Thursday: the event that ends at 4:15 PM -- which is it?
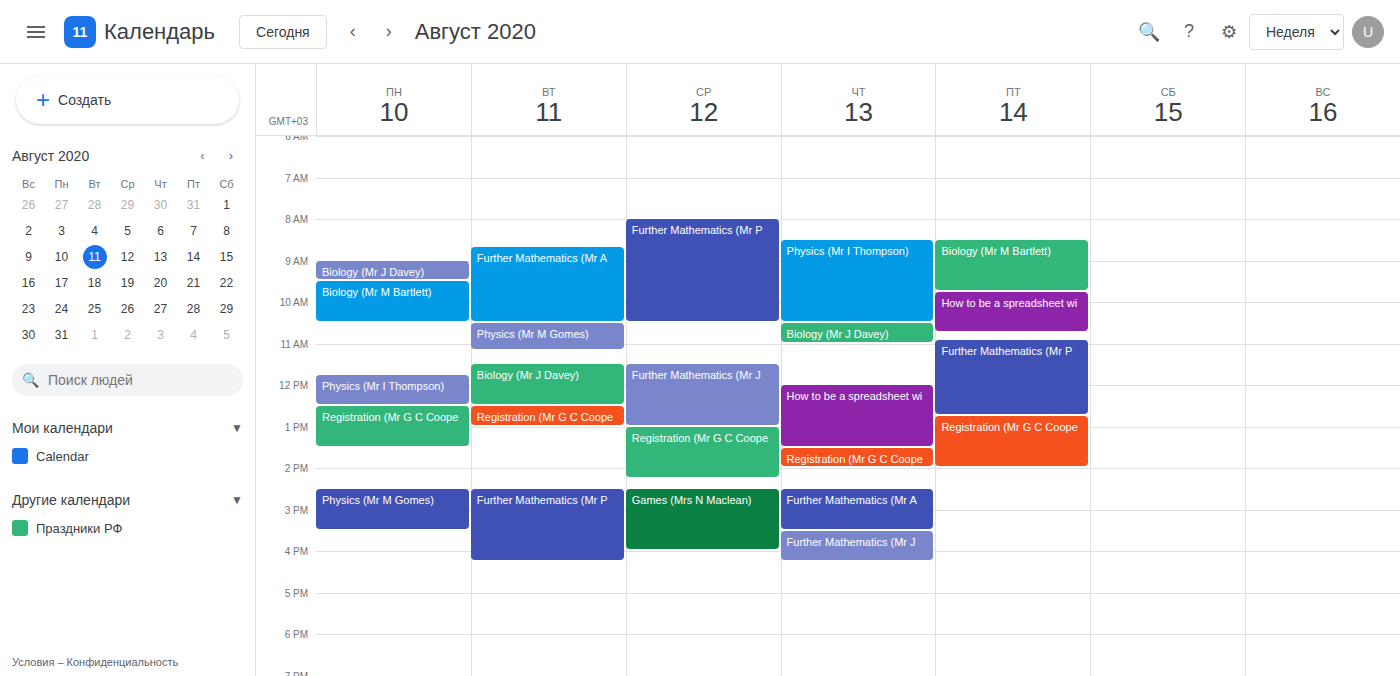
"Further Mathematics (Mr J"